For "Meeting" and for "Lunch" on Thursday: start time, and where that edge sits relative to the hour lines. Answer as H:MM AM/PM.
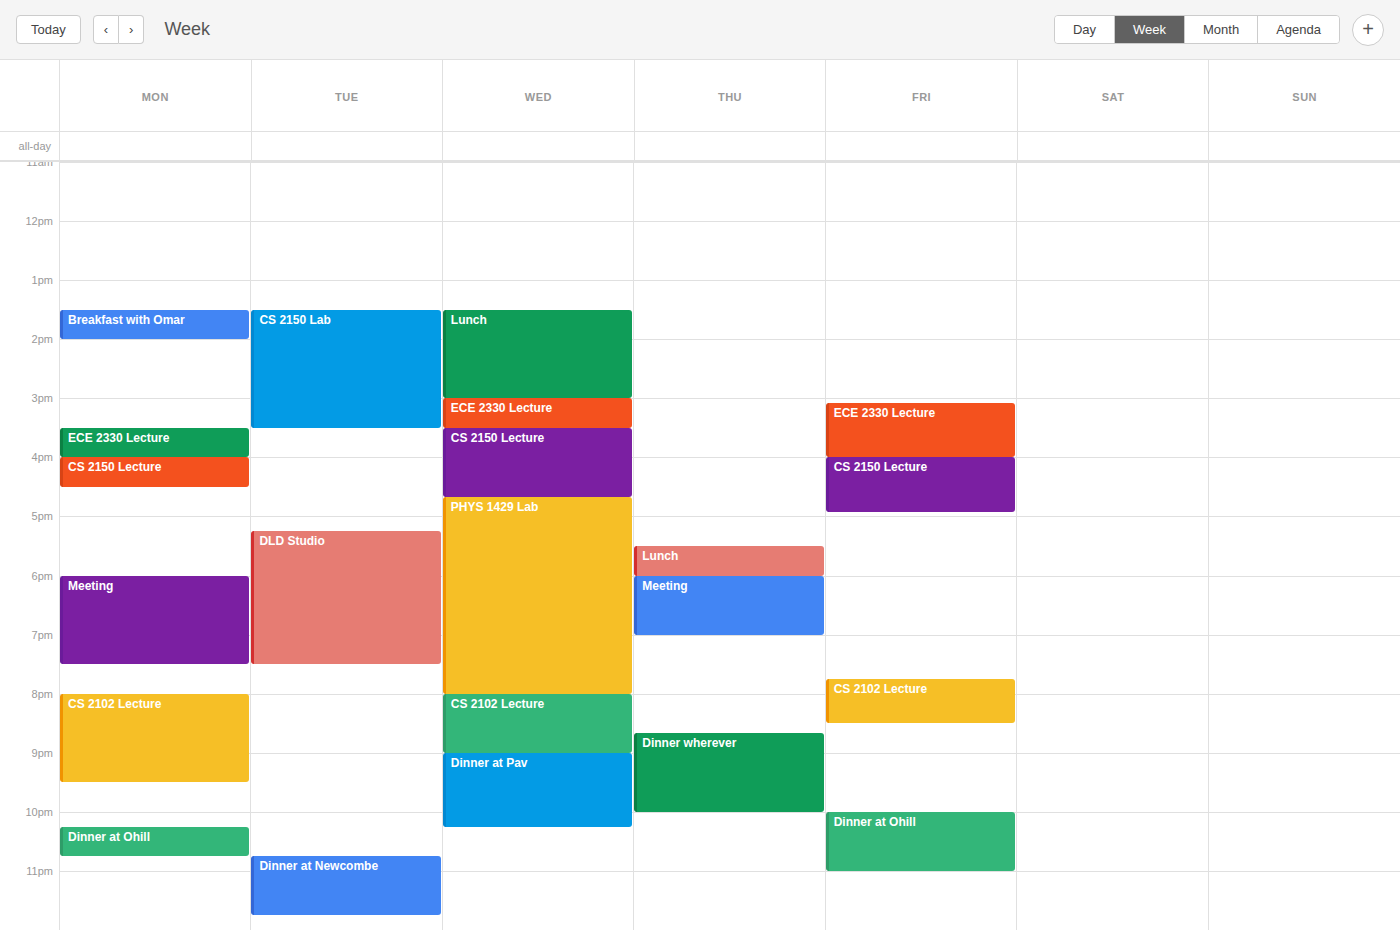
"Meeting": 6:00 PM, exactly on the 6 PM line. "Lunch": 5:30 PM, halfway between the 5 PM and 6 PM lines.